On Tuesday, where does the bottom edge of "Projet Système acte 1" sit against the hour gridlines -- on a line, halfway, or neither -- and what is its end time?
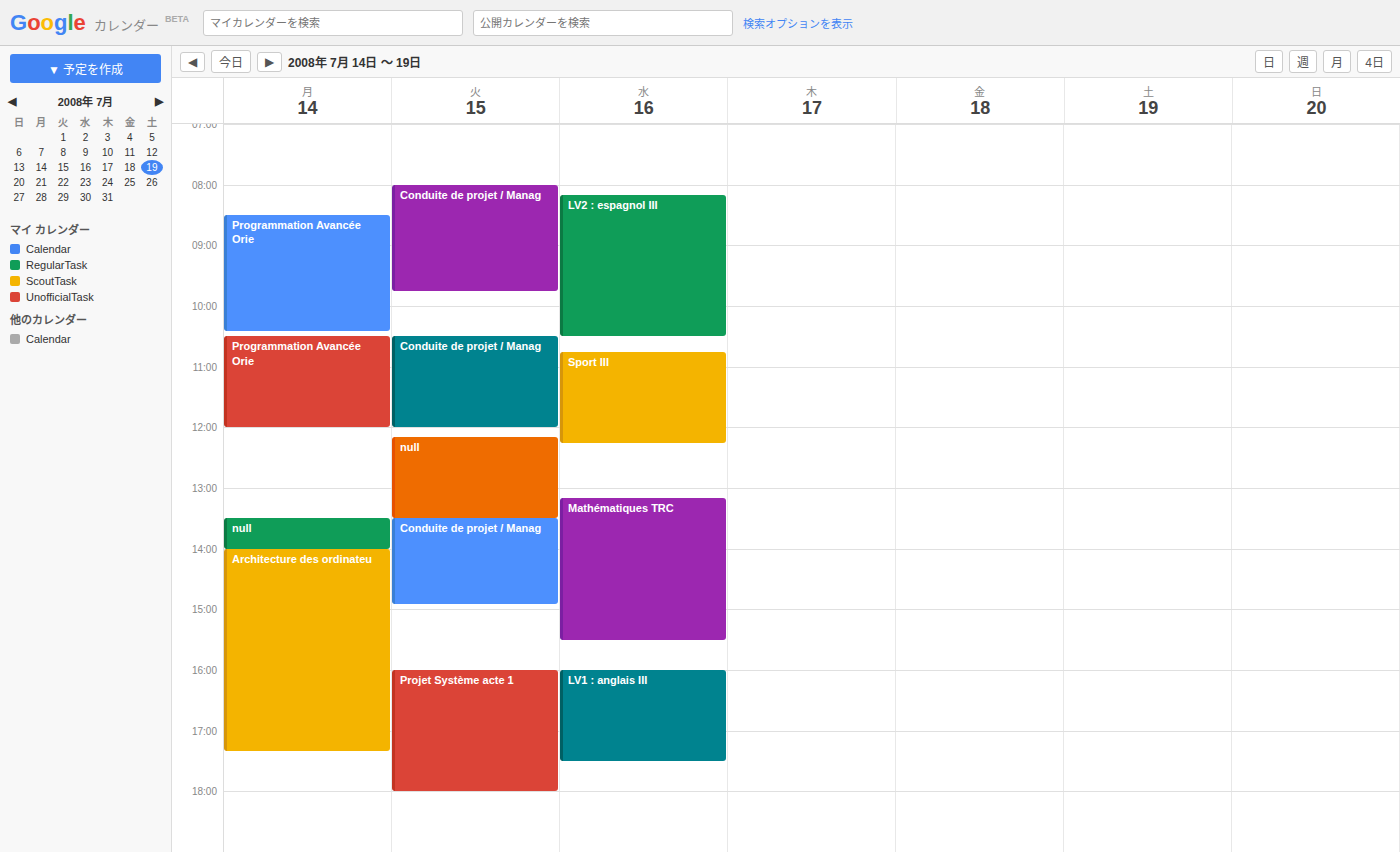
6:00 PM -- exactly on the 6 PM line.